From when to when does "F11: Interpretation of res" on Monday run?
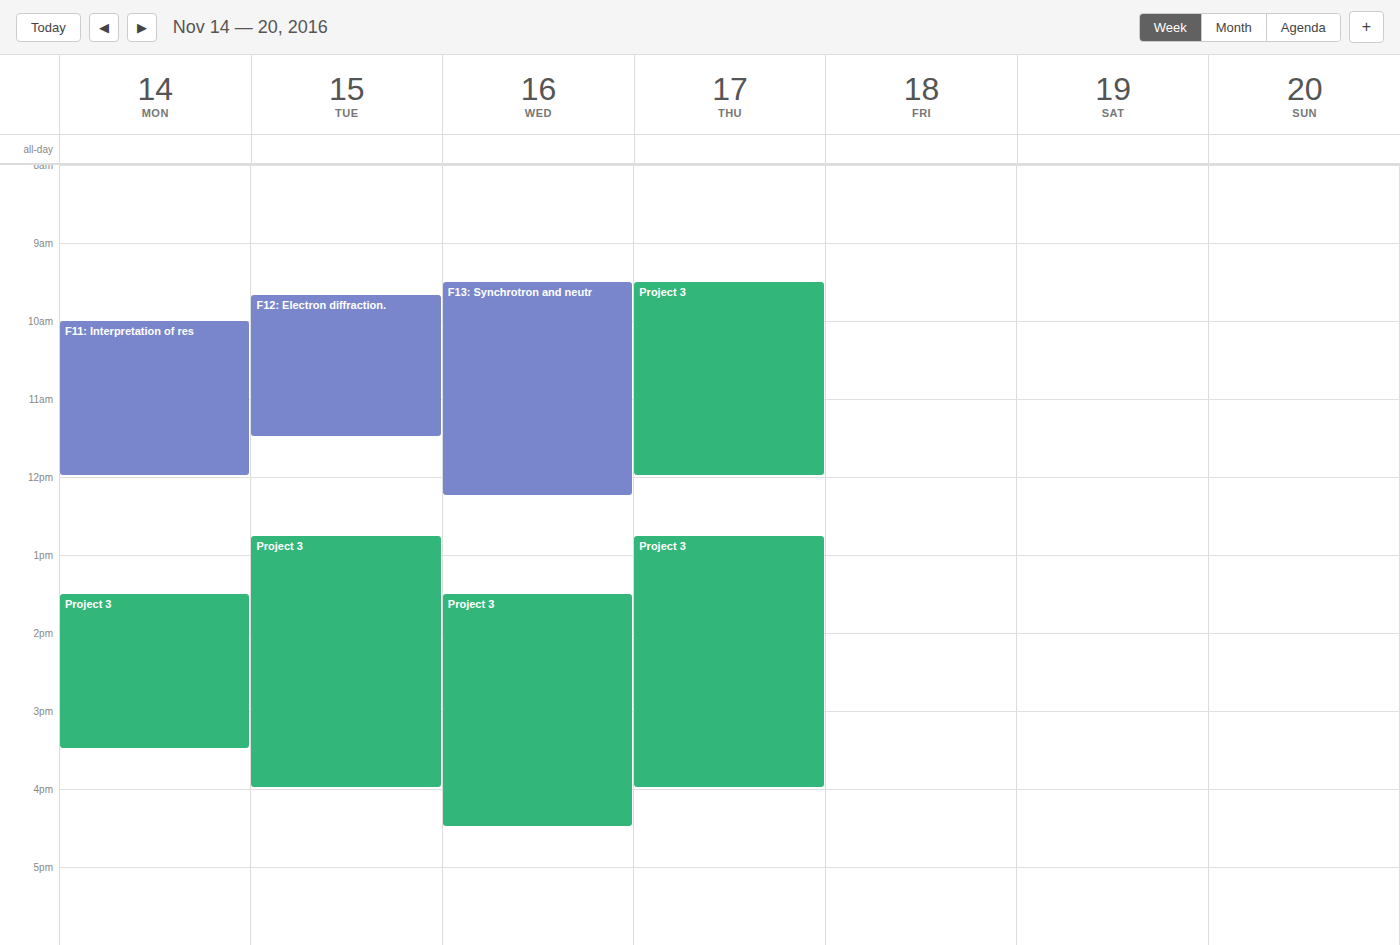
10:00 AM to 12:00 PM